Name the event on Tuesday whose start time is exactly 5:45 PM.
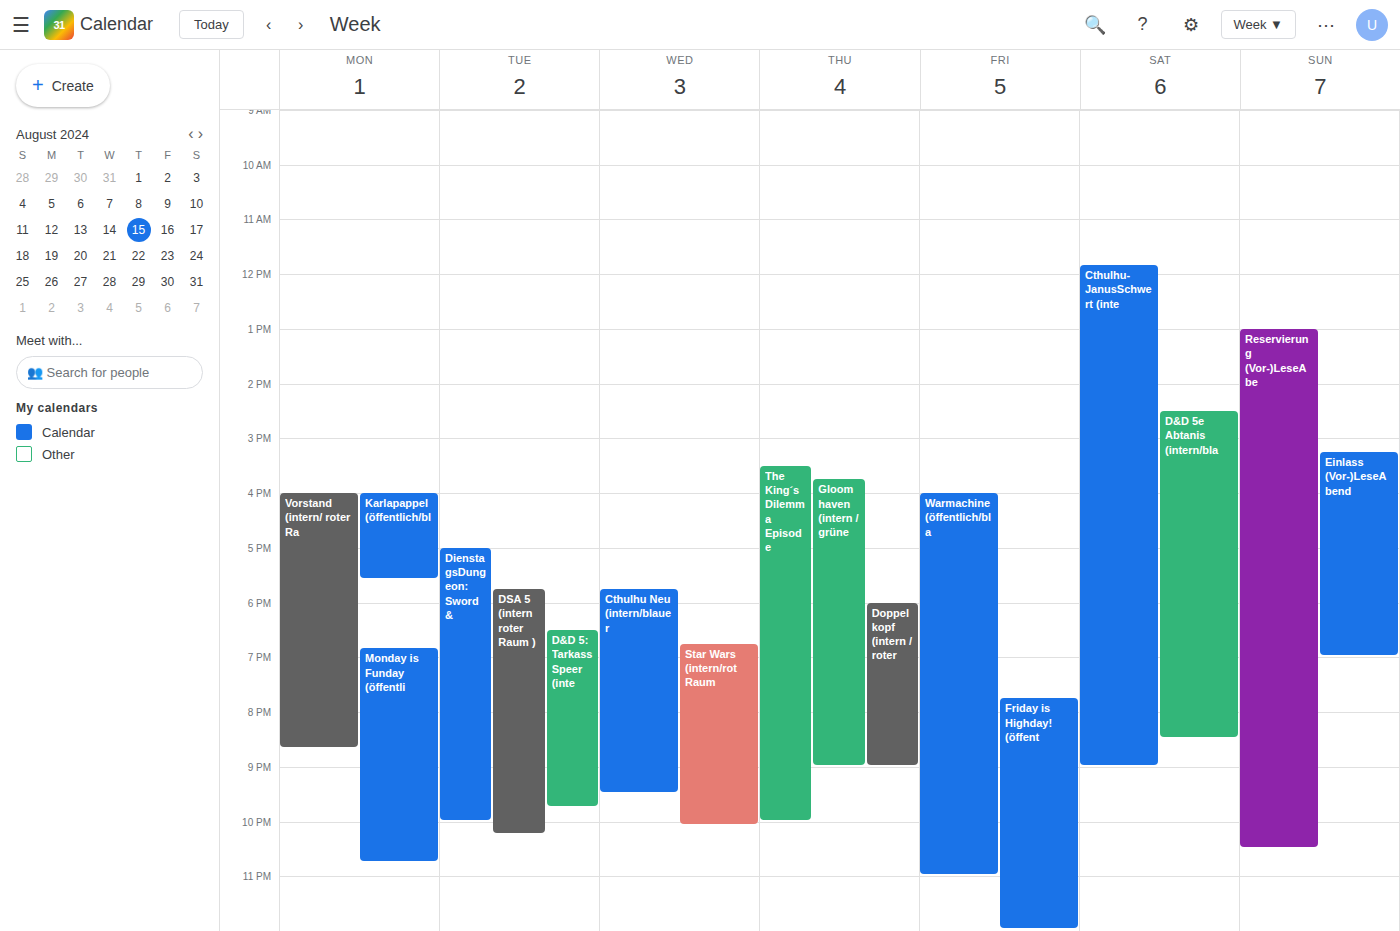
"DSA 5 (intern roter Raum )"